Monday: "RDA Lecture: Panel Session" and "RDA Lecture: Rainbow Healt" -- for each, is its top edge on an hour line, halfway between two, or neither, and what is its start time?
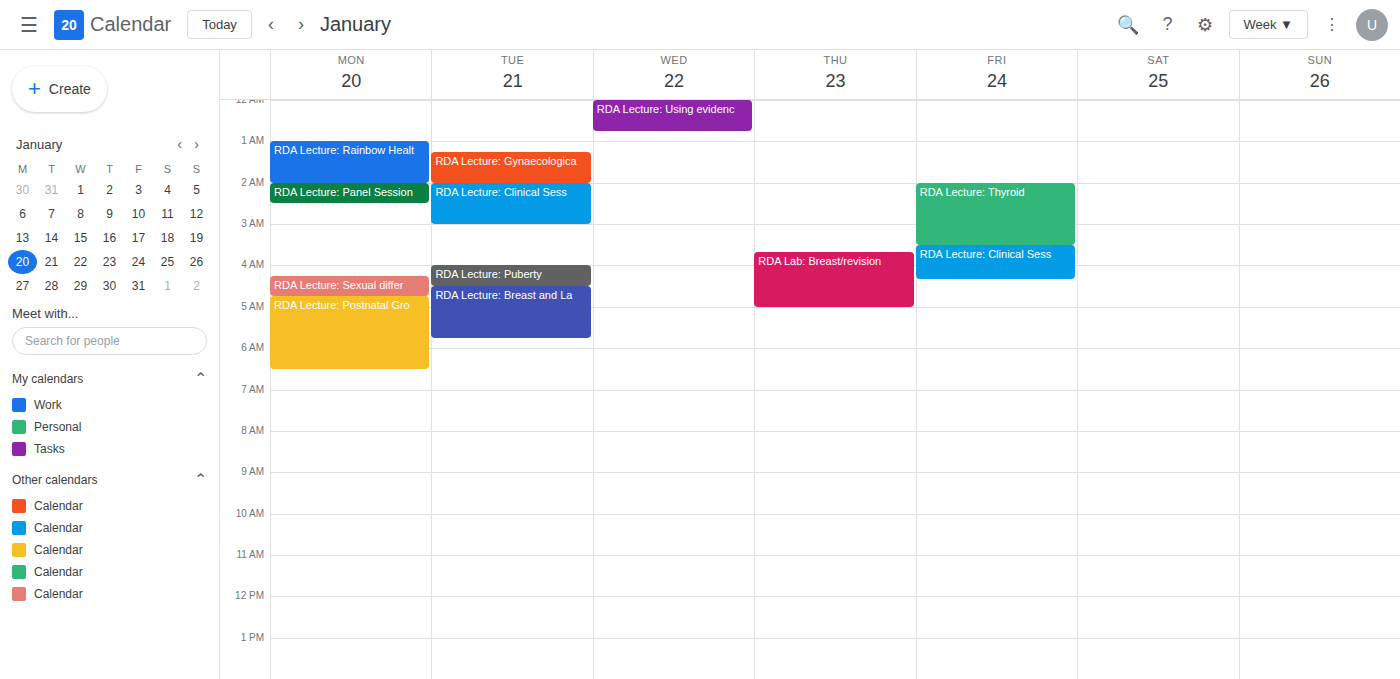
"RDA Lecture: Panel Session": 2:00 AM, exactly on the 2 AM line. "RDA Lecture: Rainbow Healt": 1:00 AM, exactly on the 1 AM line.